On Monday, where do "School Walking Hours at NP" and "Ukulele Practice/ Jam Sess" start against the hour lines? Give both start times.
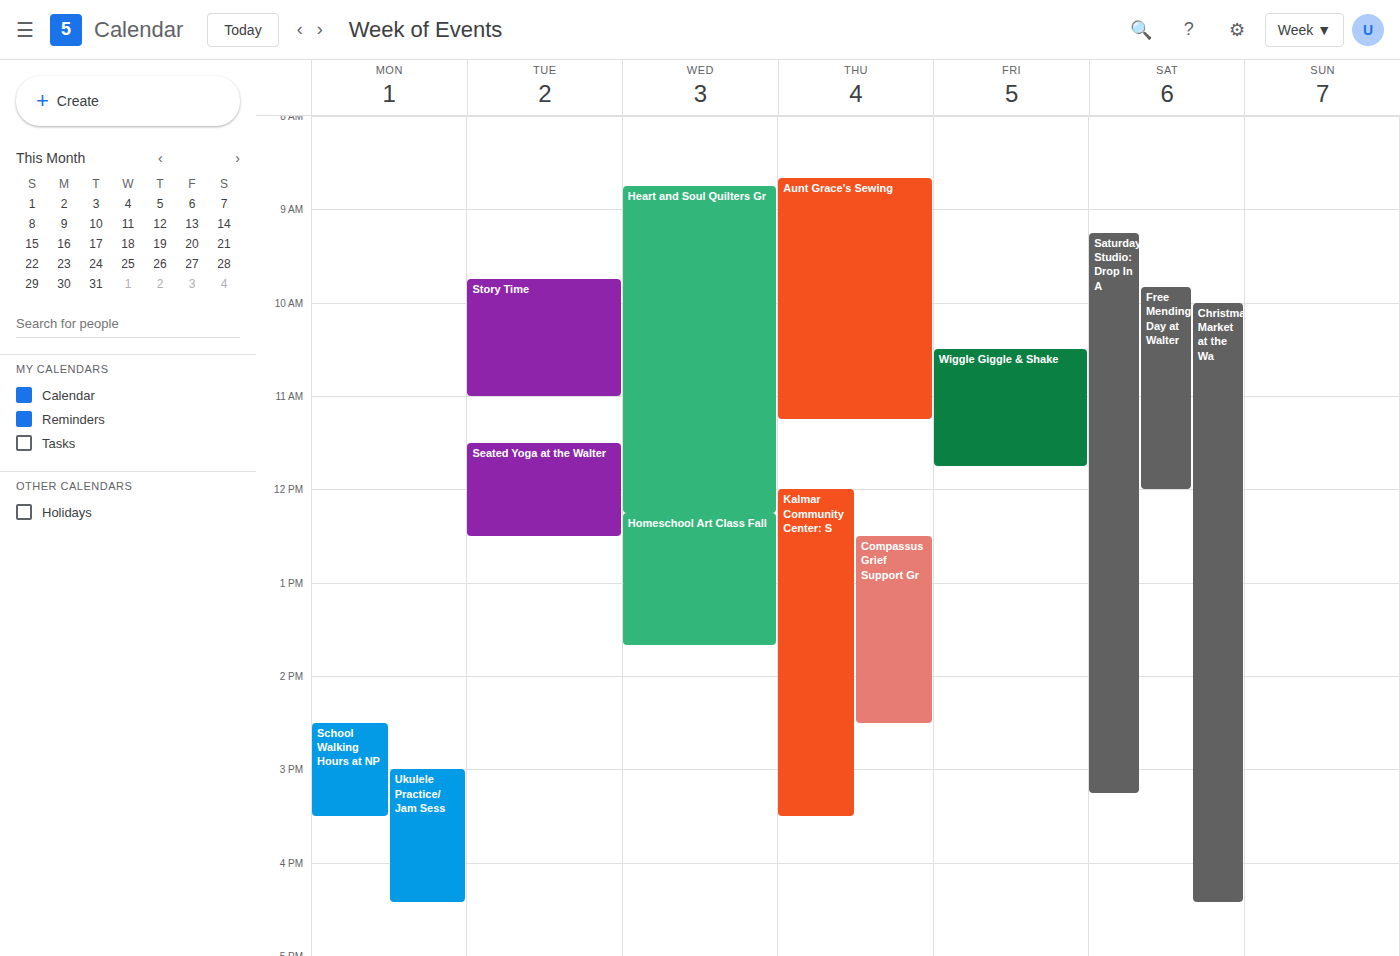
"School Walking Hours at NP": 2:30 PM, halfway between the 2 PM and 3 PM lines. "Ukulele Practice/ Jam Sess": 3:00 PM, exactly on the 3 PM line.